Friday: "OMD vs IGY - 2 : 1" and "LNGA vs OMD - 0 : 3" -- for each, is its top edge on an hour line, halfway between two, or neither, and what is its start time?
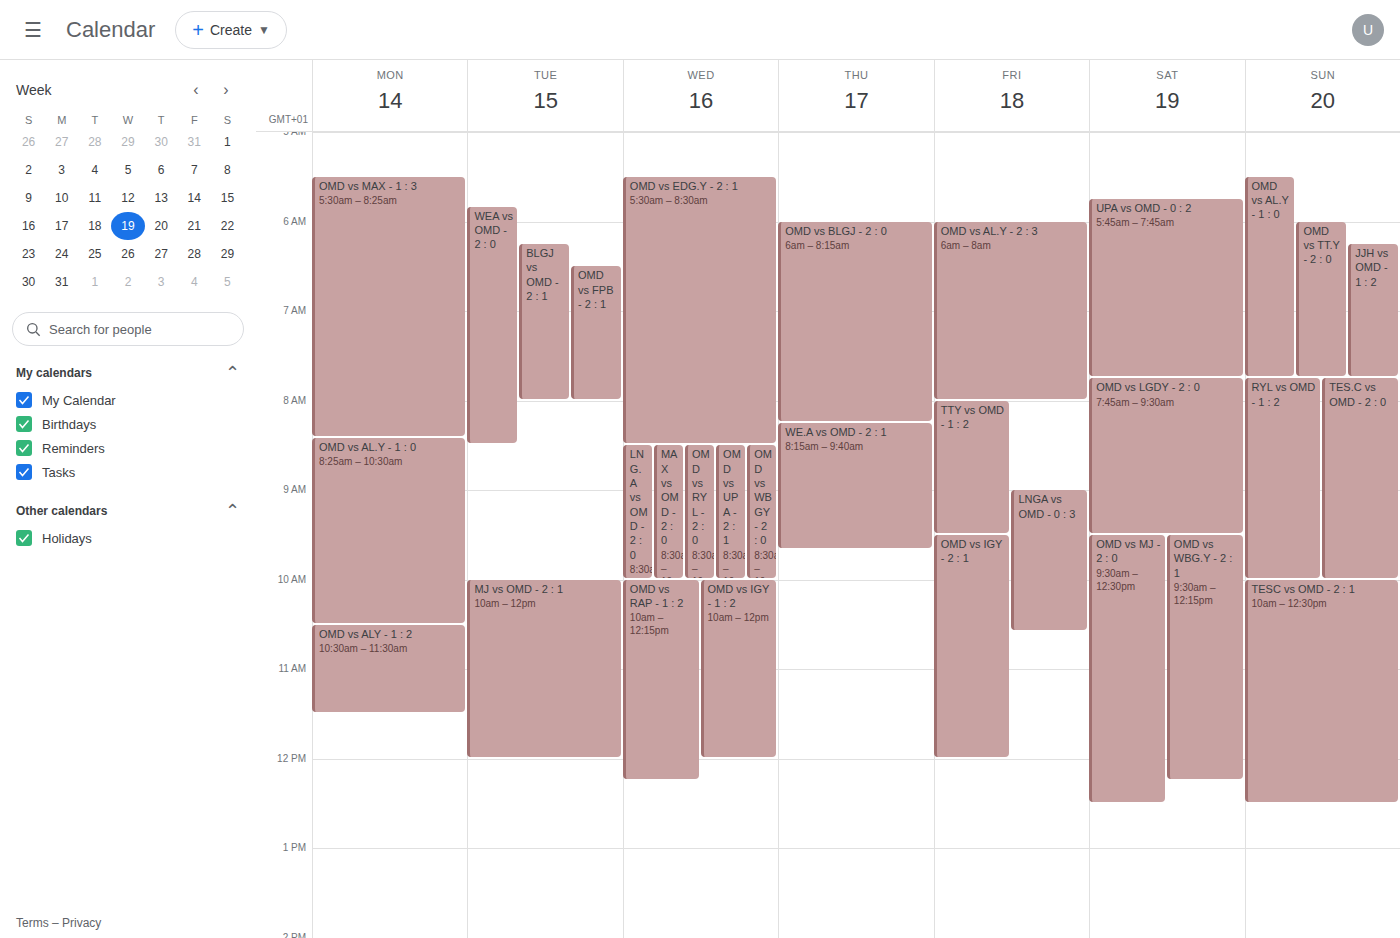
"OMD vs IGY - 2 : 1": 09:30, halfway between the 09:00 and 10:00 lines. "LNGA vs OMD - 0 : 3": 09:00, exactly on the 09:00 line.